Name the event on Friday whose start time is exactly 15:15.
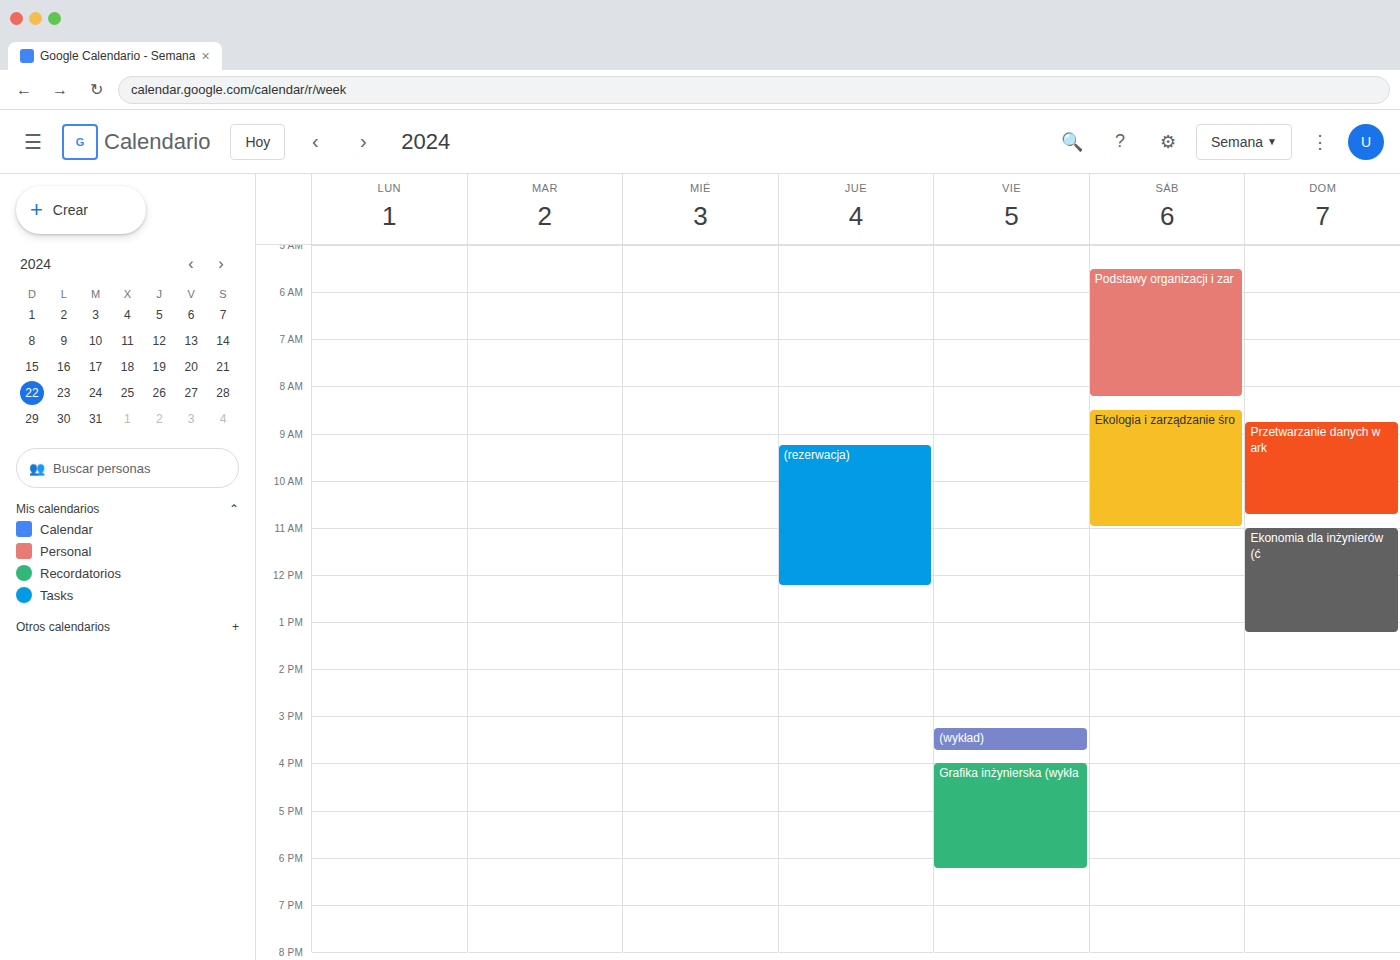
"(wykład)"